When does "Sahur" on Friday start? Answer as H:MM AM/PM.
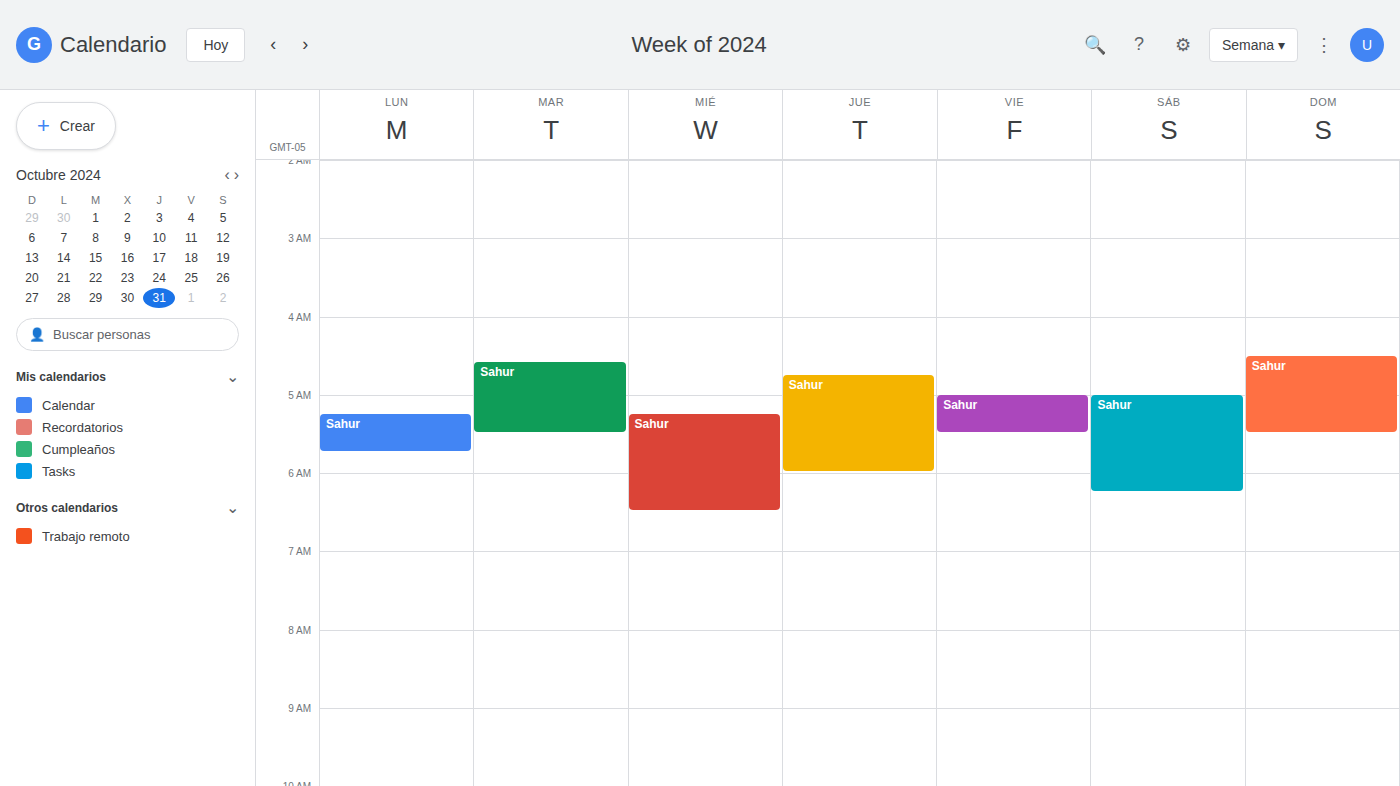
5:00 AM